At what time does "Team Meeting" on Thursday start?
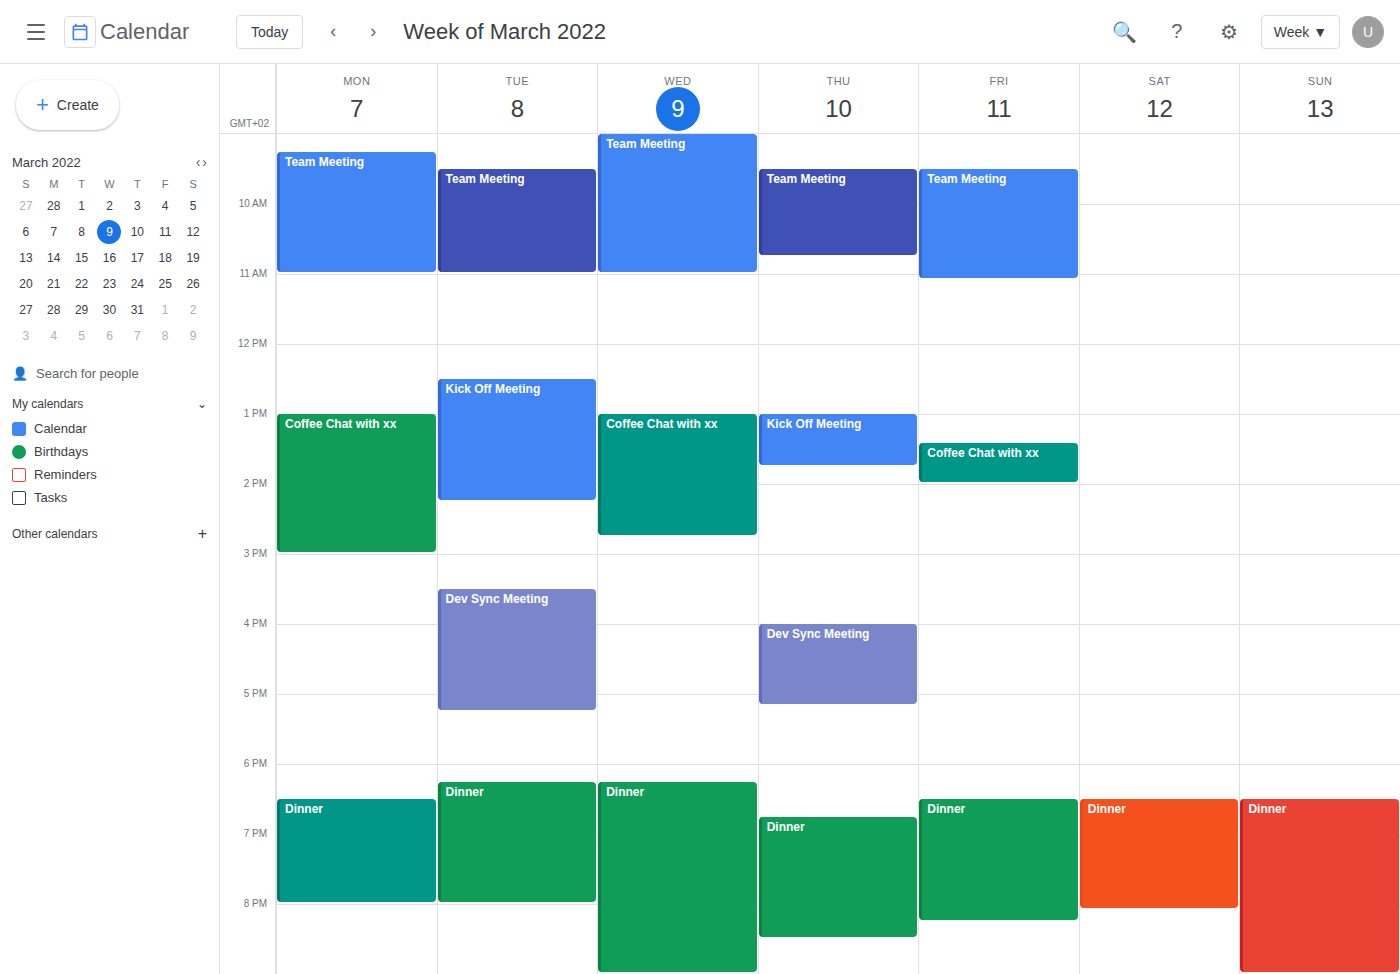
9:30 AM